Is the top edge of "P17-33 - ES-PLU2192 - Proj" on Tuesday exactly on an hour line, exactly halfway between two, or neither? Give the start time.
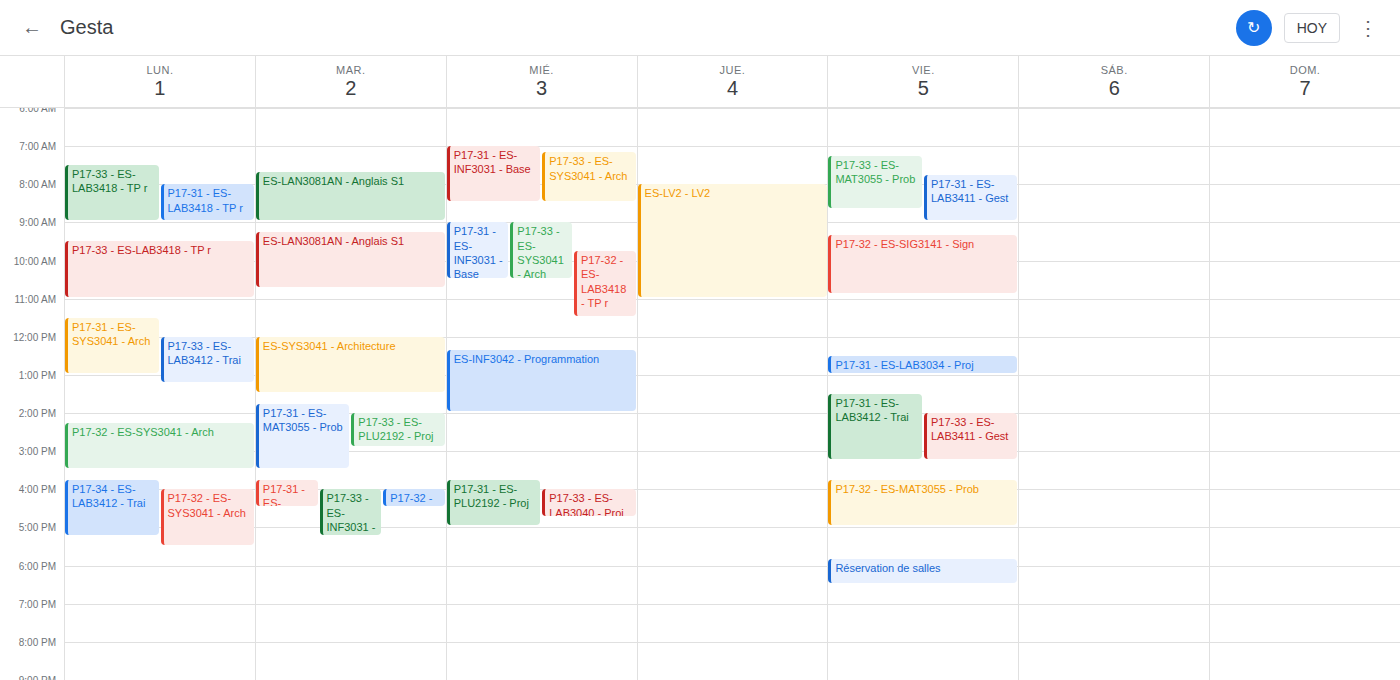
2:00 PM -- exactly on the 2 PM line.